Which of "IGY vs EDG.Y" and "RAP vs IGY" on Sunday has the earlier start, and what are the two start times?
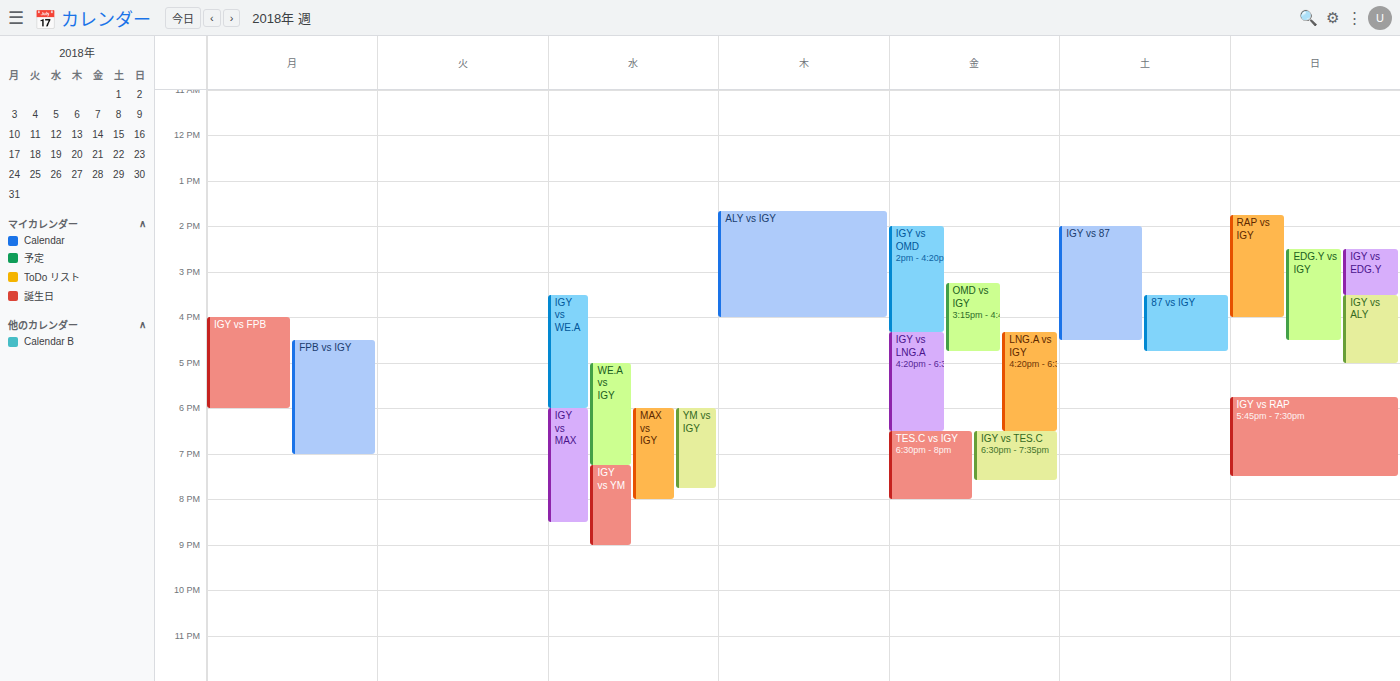
"RAP vs IGY" 1:45 PM; "IGY vs EDG.Y" 2:30 PM.